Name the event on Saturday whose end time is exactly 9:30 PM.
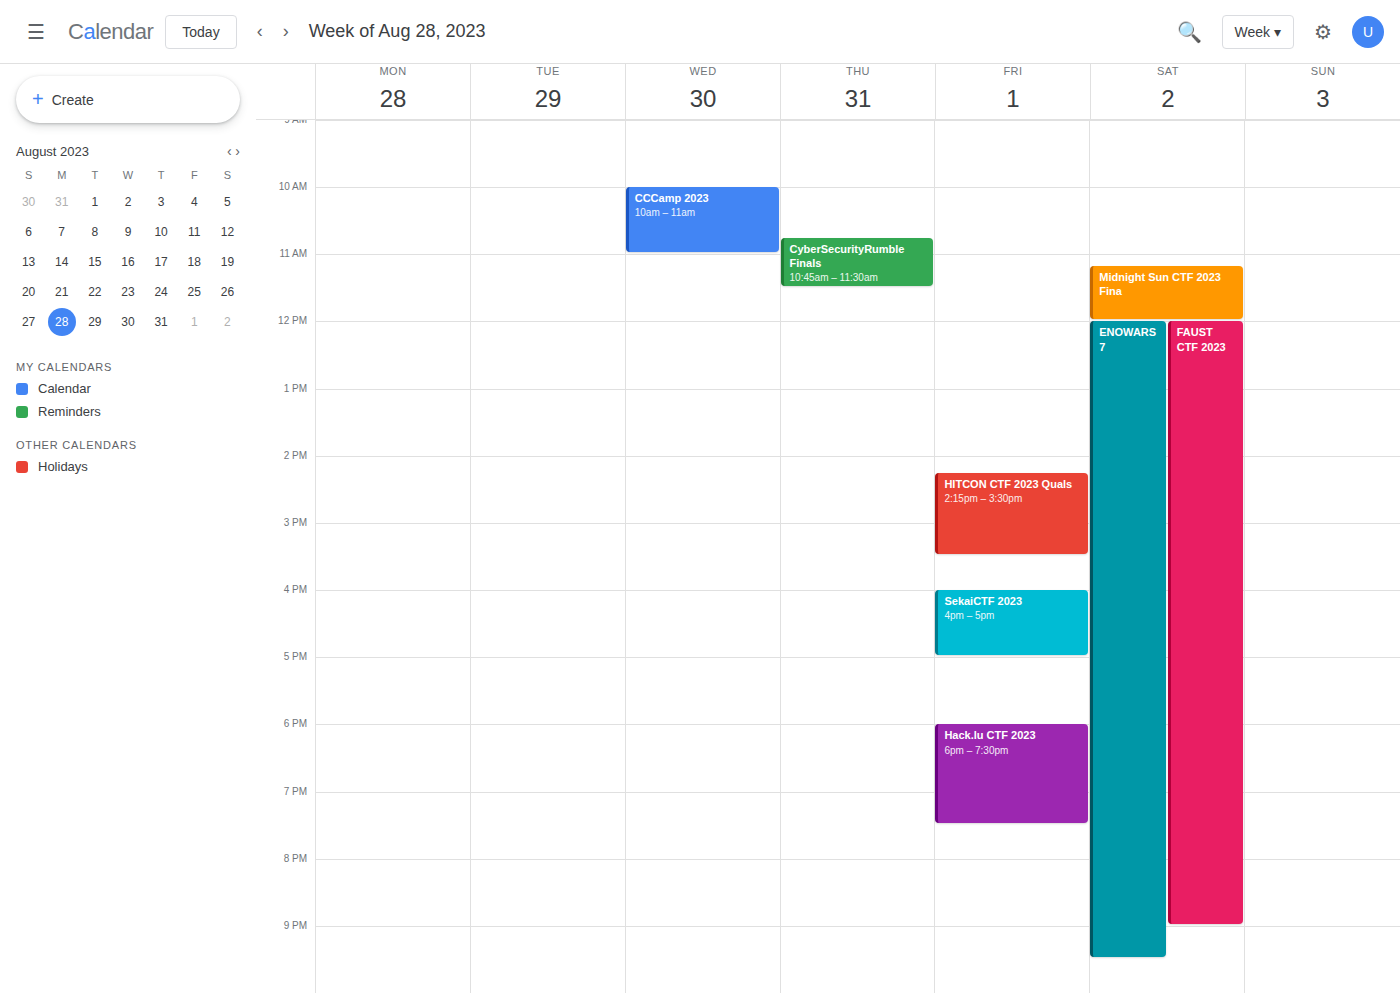
"ENOWARS 7"